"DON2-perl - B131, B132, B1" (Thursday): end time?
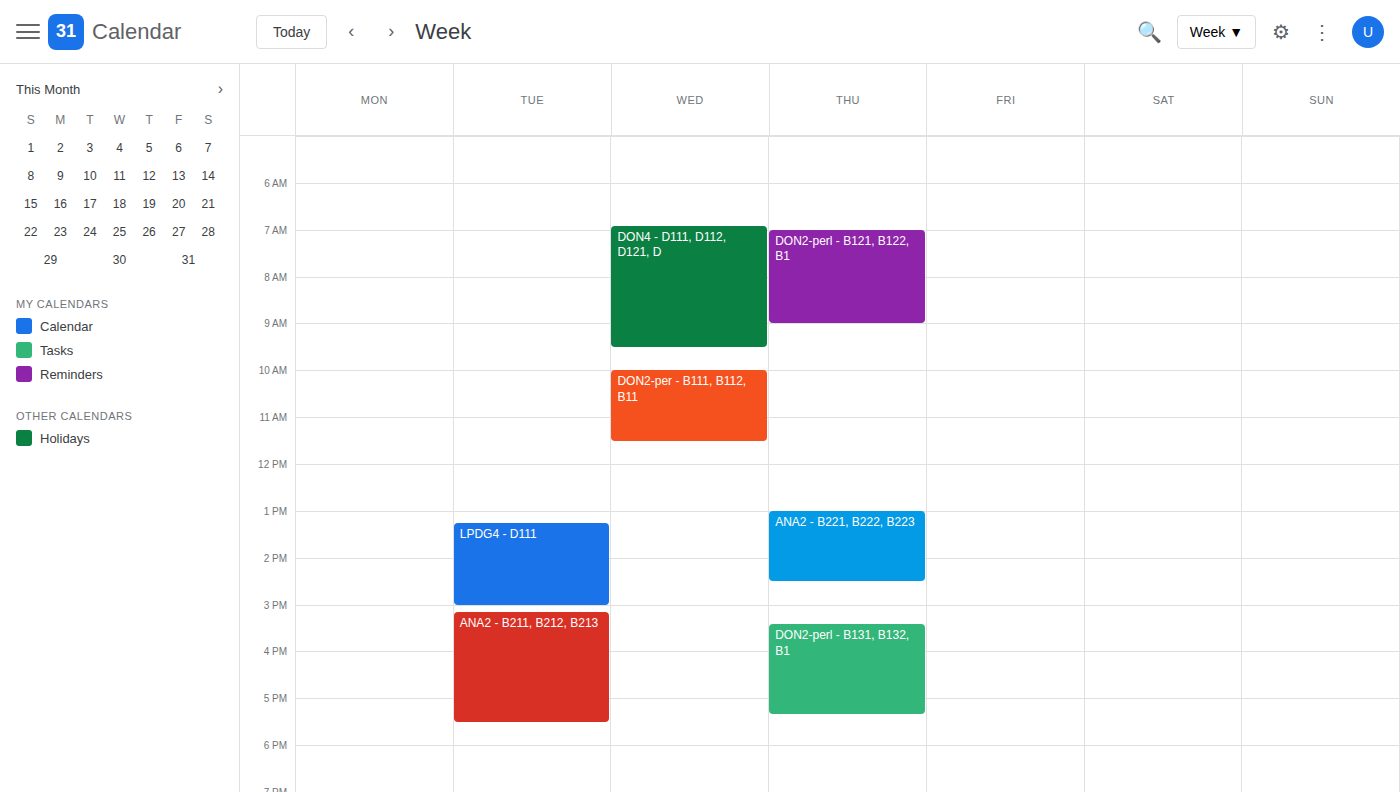
5:20 PM